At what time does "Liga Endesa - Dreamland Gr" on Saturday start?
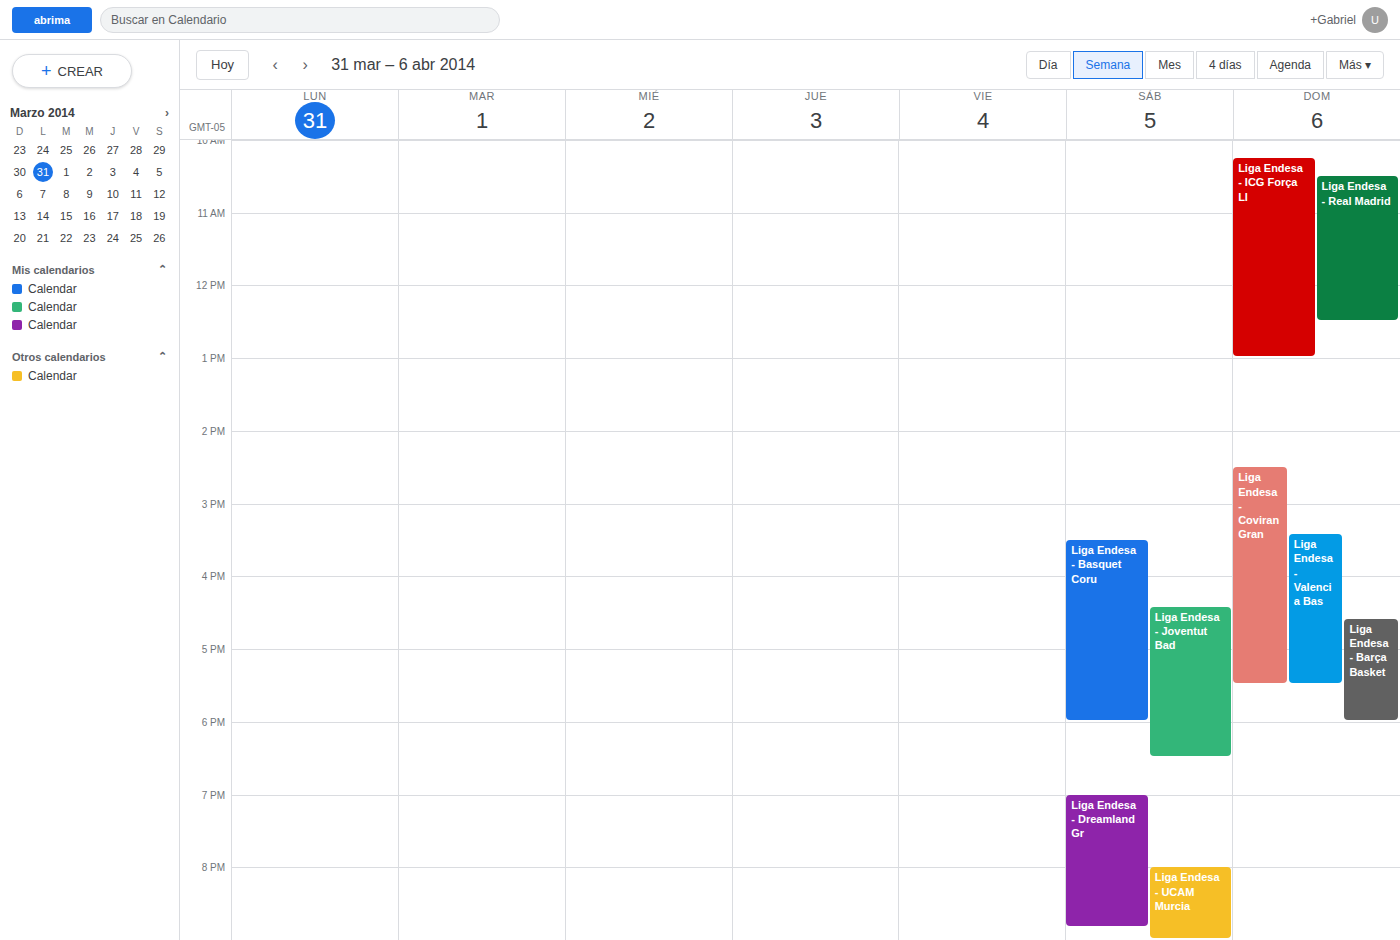
7:00 PM